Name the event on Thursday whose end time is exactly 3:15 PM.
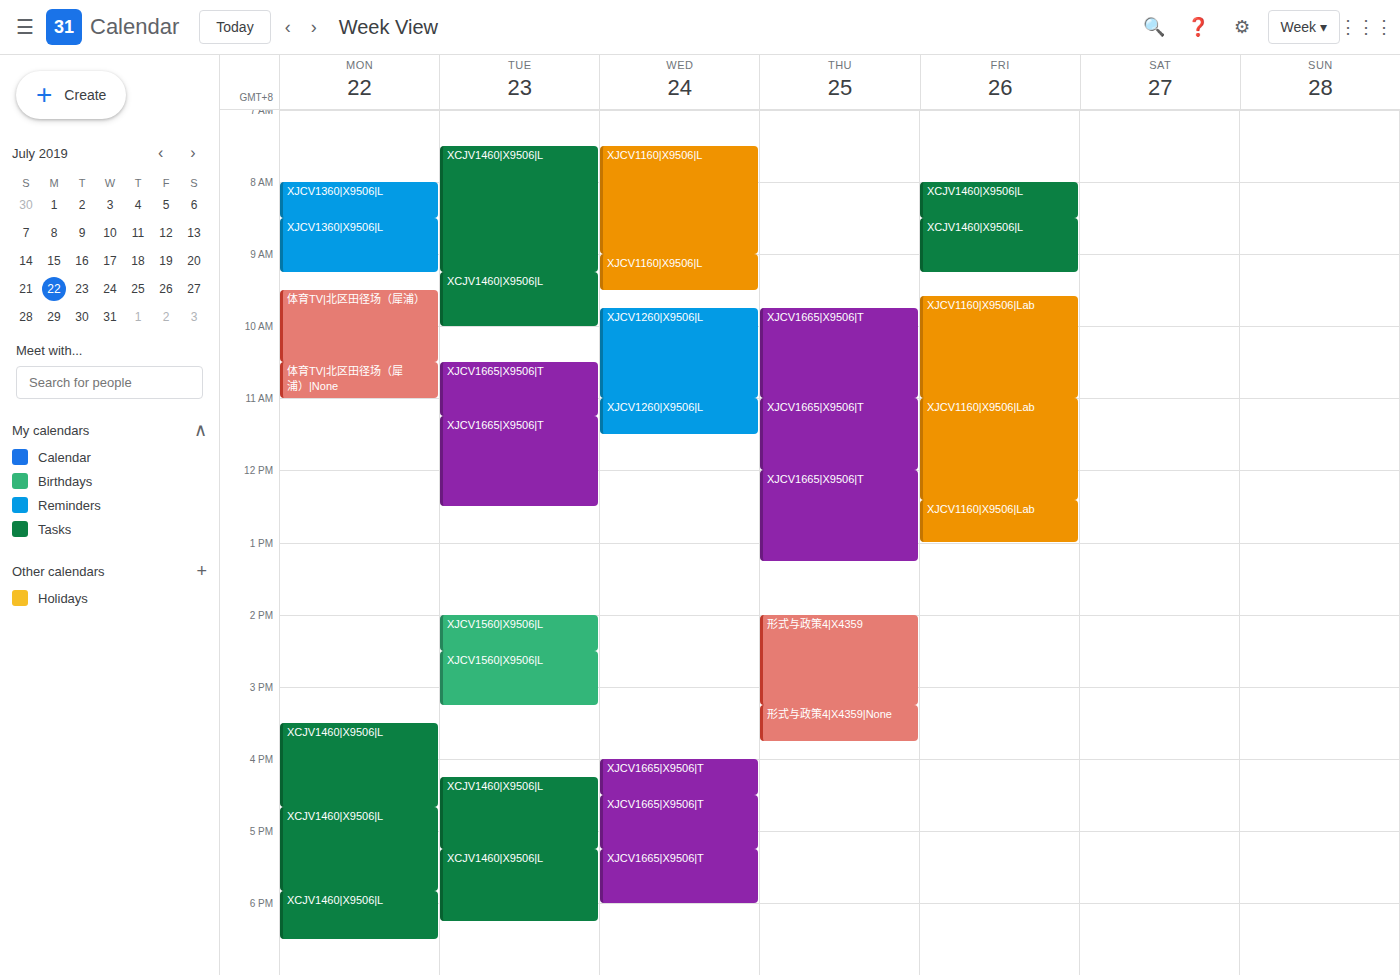
"形式与政策4|X4359"